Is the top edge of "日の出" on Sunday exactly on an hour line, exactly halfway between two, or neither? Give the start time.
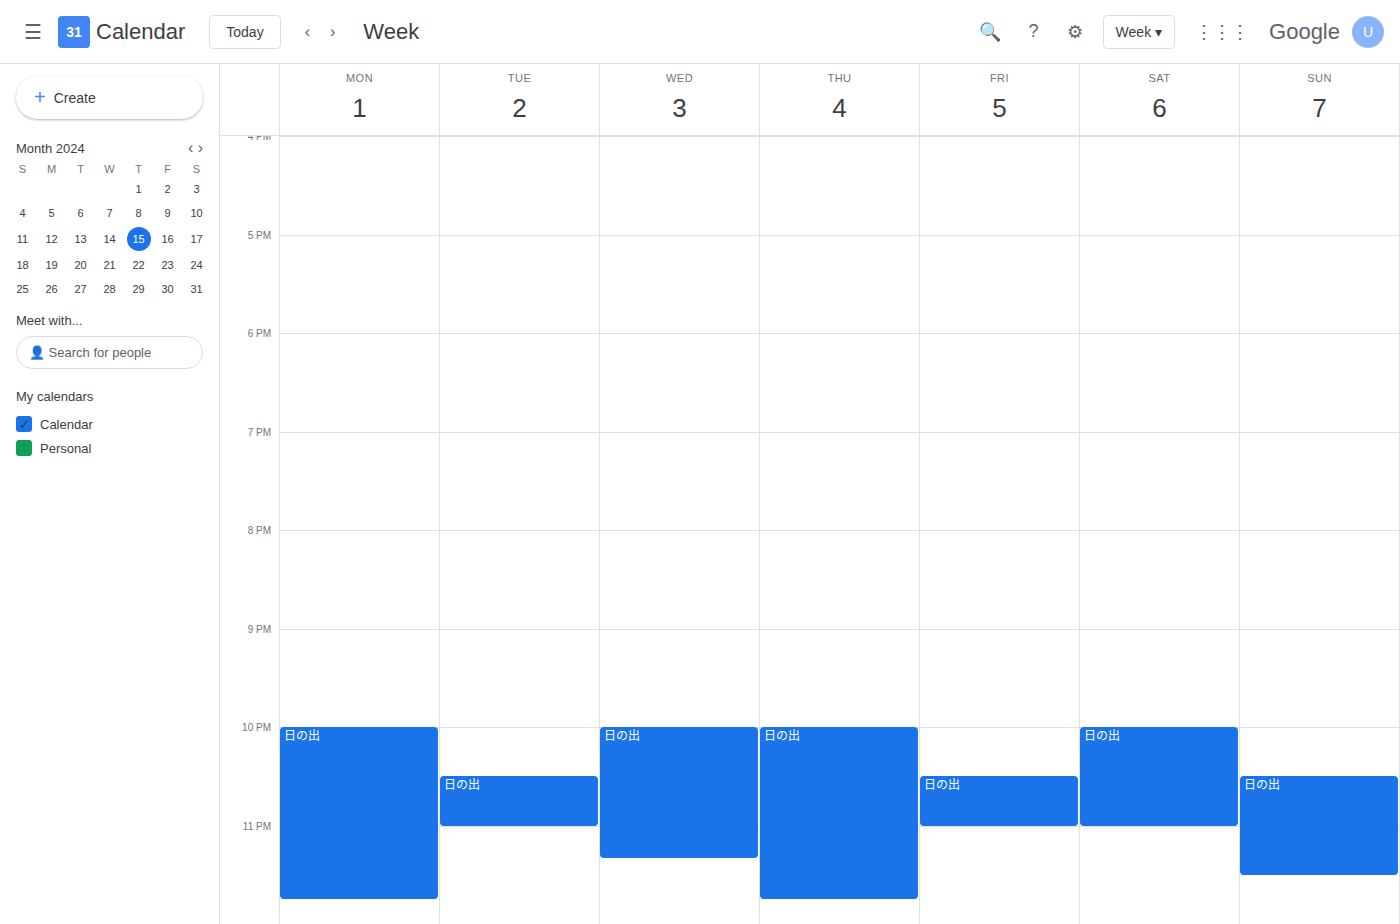
10:30 PM -- halfway between the 10 PM and 11 PM lines.